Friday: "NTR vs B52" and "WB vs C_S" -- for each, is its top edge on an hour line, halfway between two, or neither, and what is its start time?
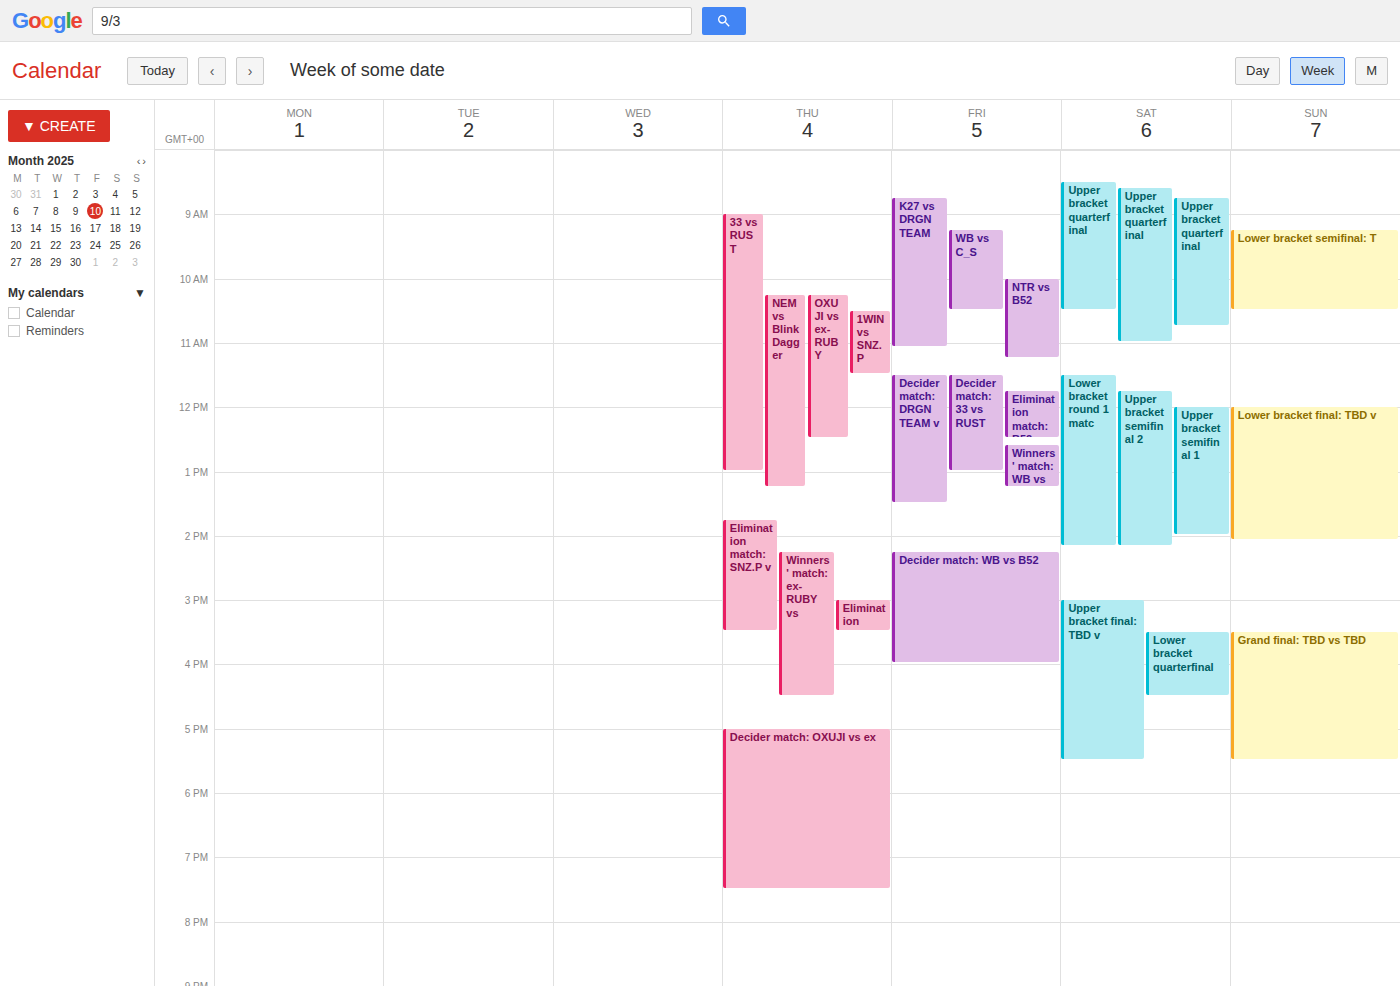
"NTR vs B52": 10:00 AM, exactly on the 10 AM line. "WB vs C_S": 9:15 AM, neither: a quarter of the way from the 9 AM line to the 10 AM line.